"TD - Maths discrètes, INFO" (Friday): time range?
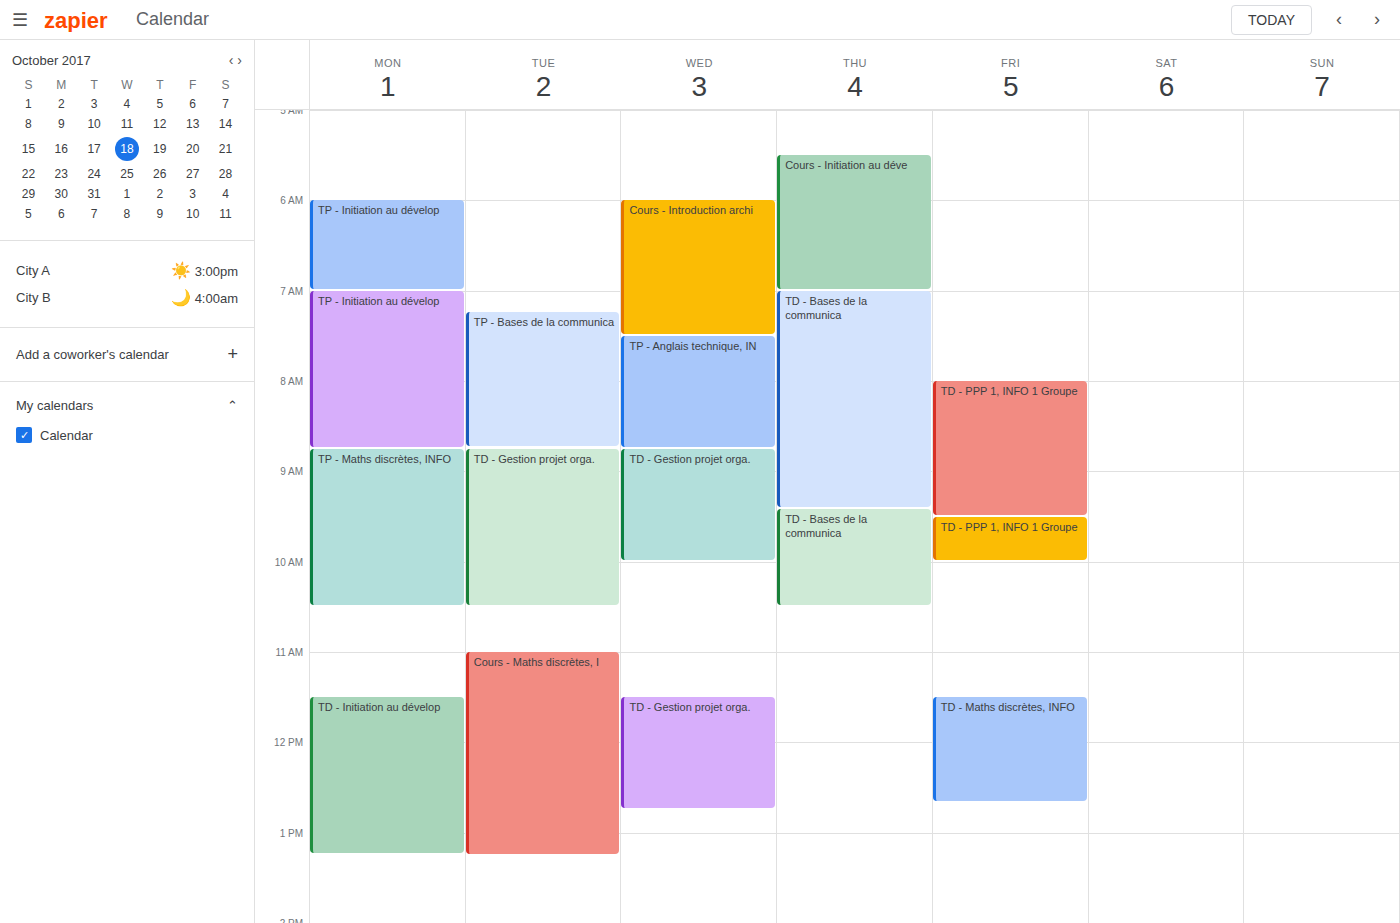
11:30 AM to 12:40 PM